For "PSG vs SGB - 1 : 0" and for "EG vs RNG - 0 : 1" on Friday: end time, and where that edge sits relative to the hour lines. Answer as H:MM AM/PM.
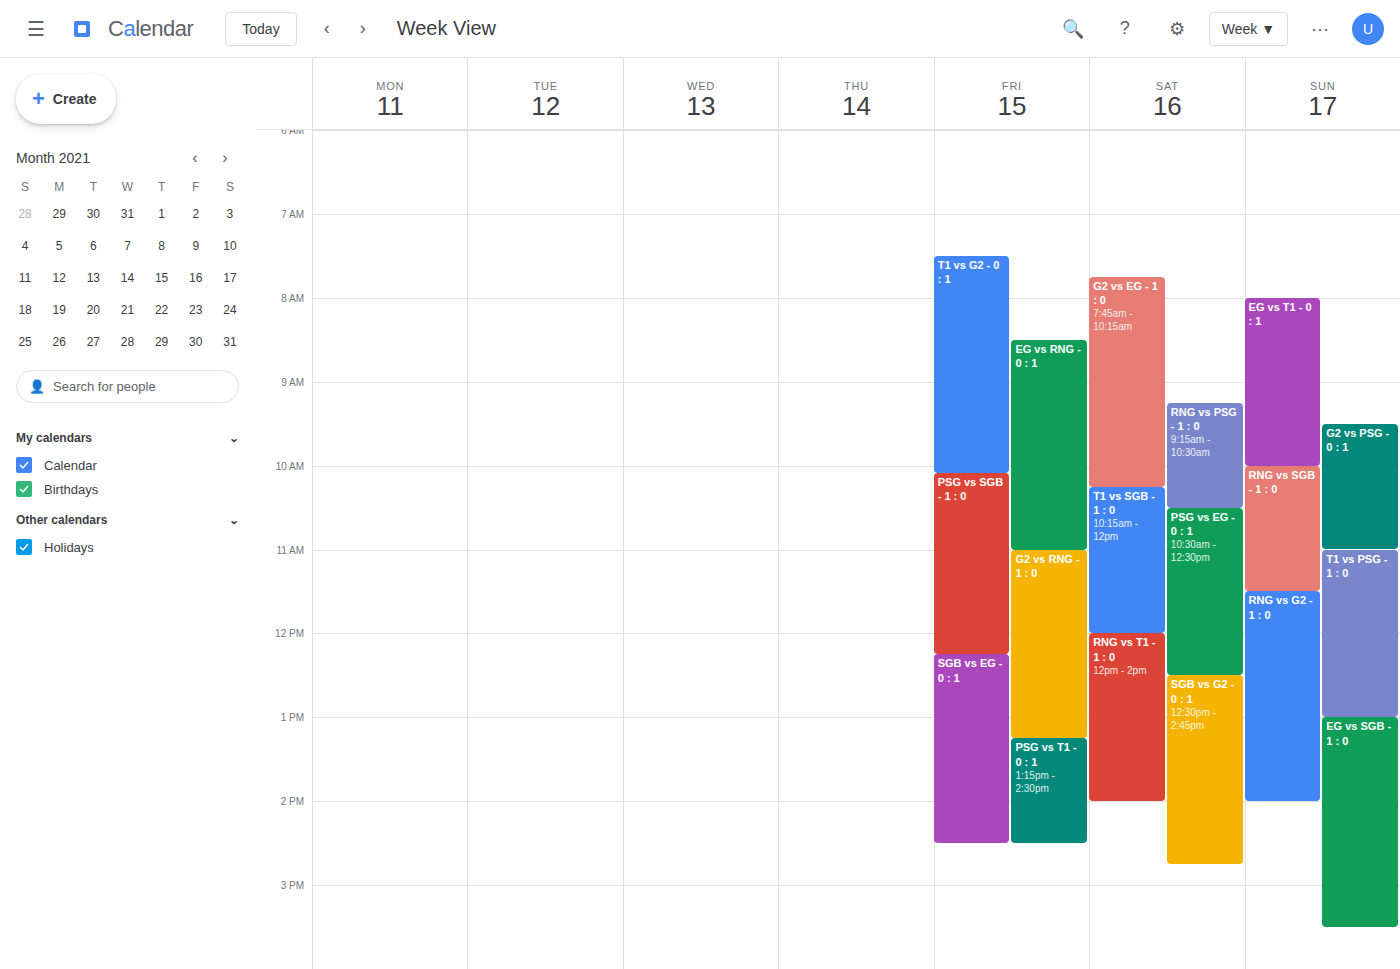
"PSG vs SGB - 1 : 0": 12:15 PM, neither: a quarter of the way from the 12 PM line to the 1 PM line. "EG vs RNG - 0 : 1": 11:00 AM, exactly on the 11 AM line.